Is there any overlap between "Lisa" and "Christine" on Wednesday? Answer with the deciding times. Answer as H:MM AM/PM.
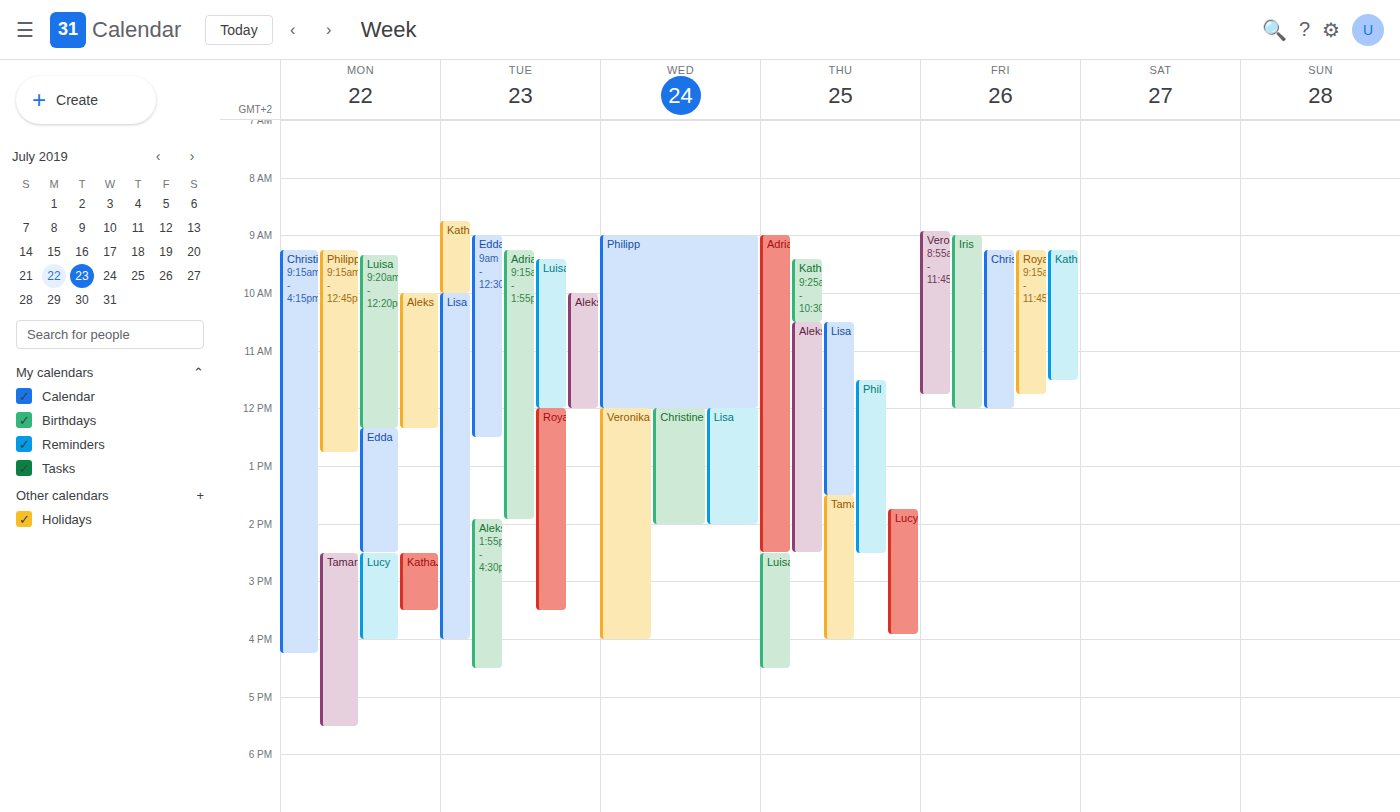
"Christine" runs 12:00 PM to 2:00 PM, inside "Lisa" -- they overlap.